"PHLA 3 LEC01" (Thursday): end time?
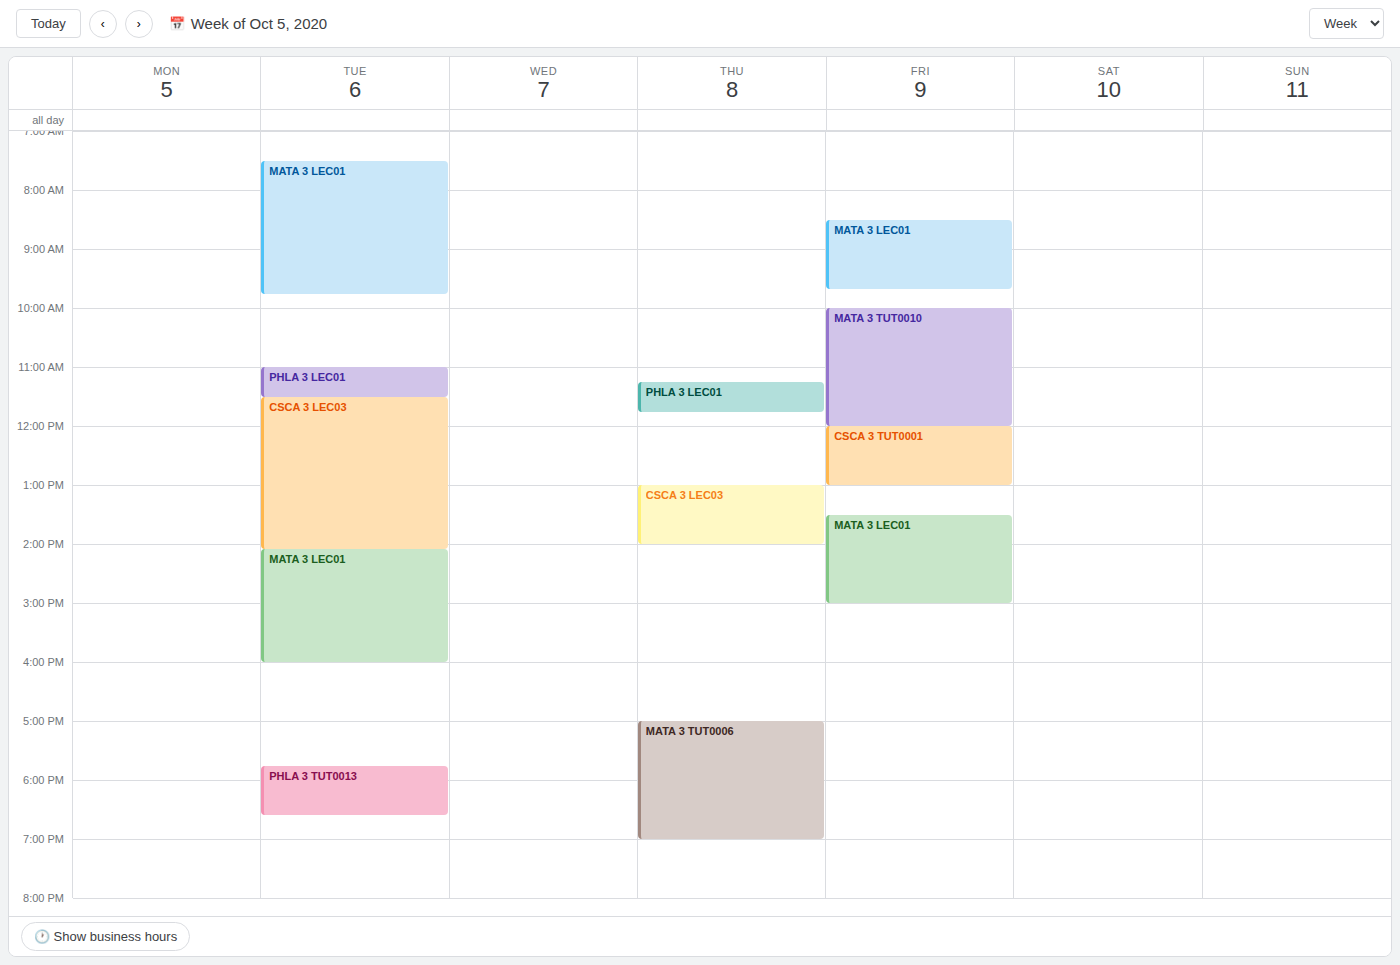
11:45 AM